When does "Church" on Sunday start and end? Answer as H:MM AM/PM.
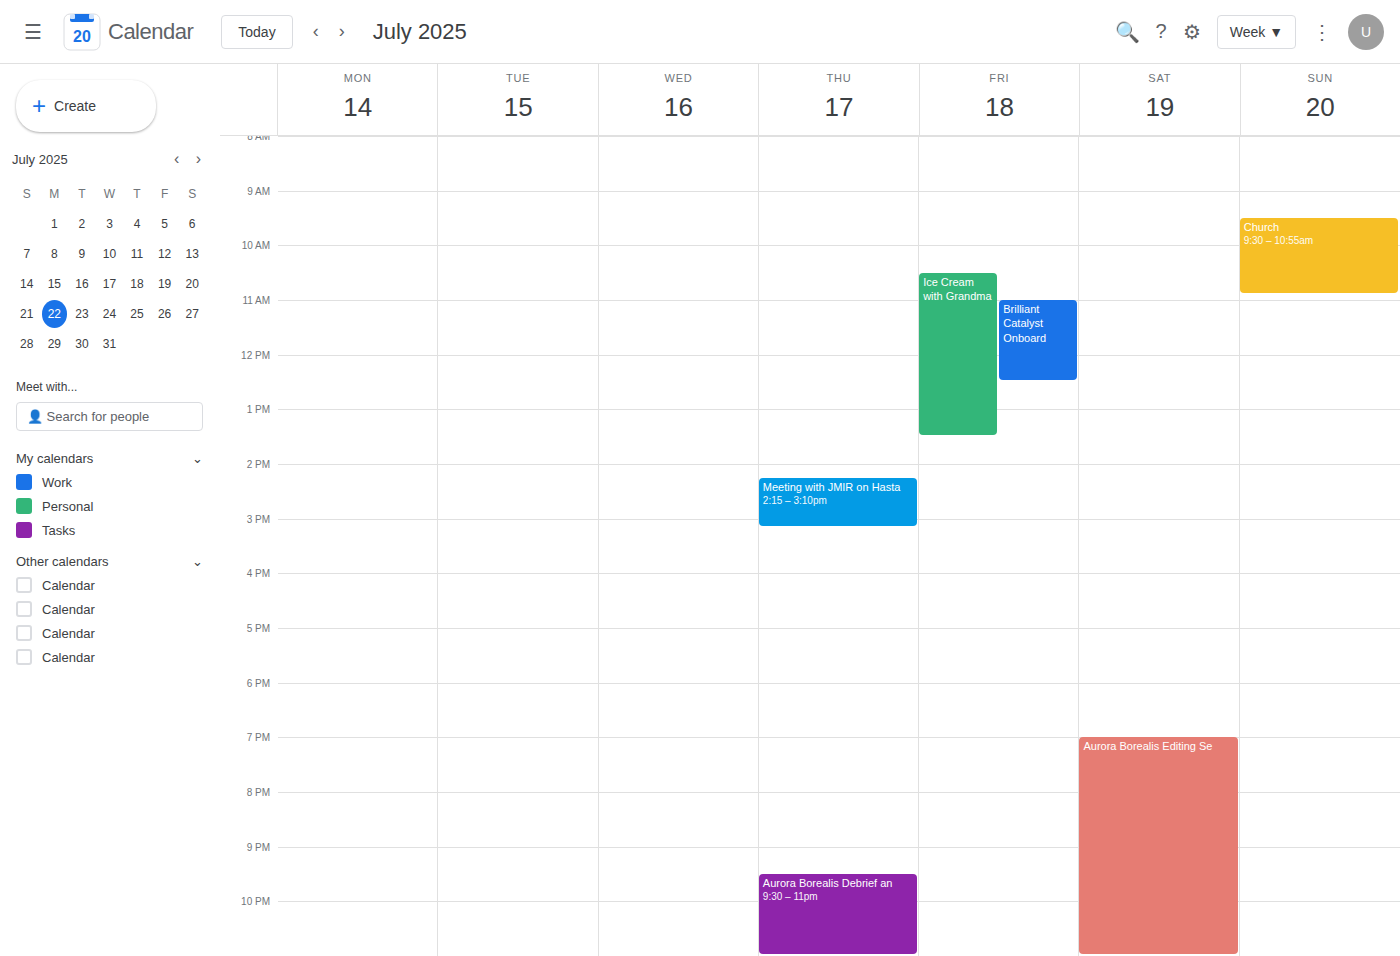
9:30 AM to 10:55 AM